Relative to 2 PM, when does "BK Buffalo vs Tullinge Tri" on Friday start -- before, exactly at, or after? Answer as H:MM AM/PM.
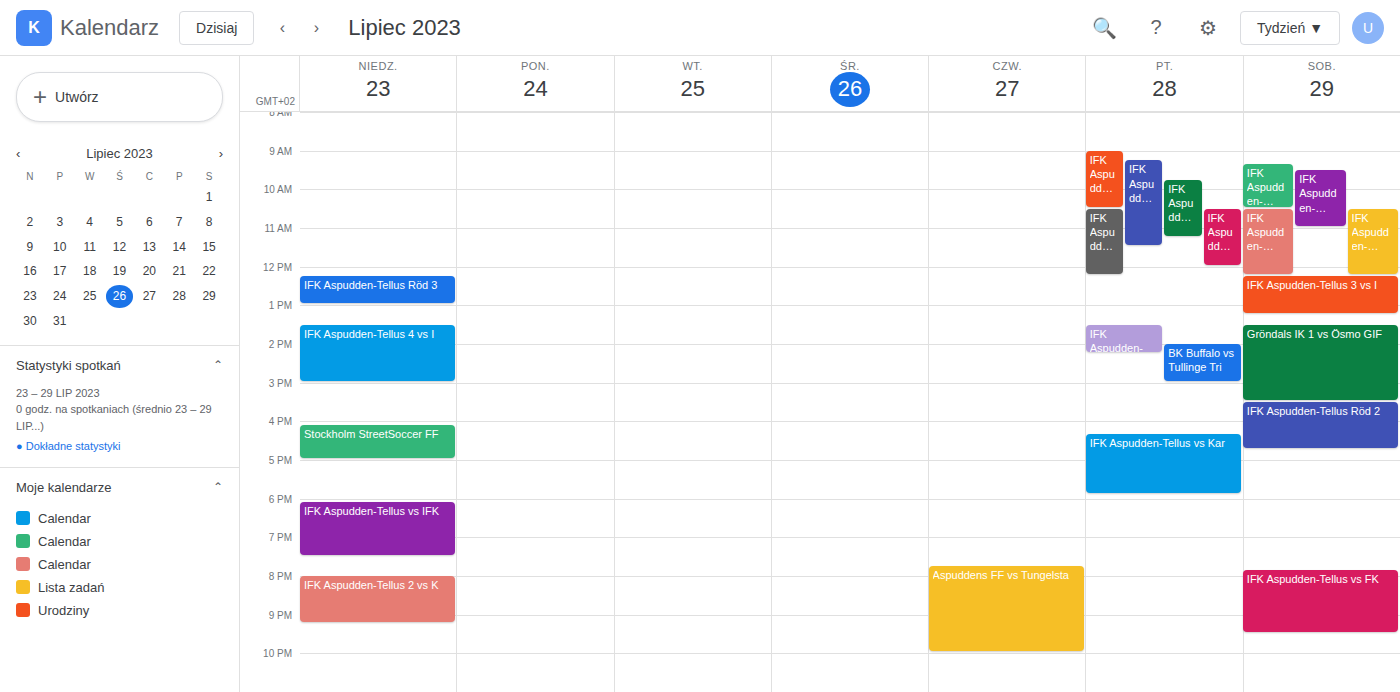
2:00 PM -- exactly at 2 PM, on the 2 PM line.